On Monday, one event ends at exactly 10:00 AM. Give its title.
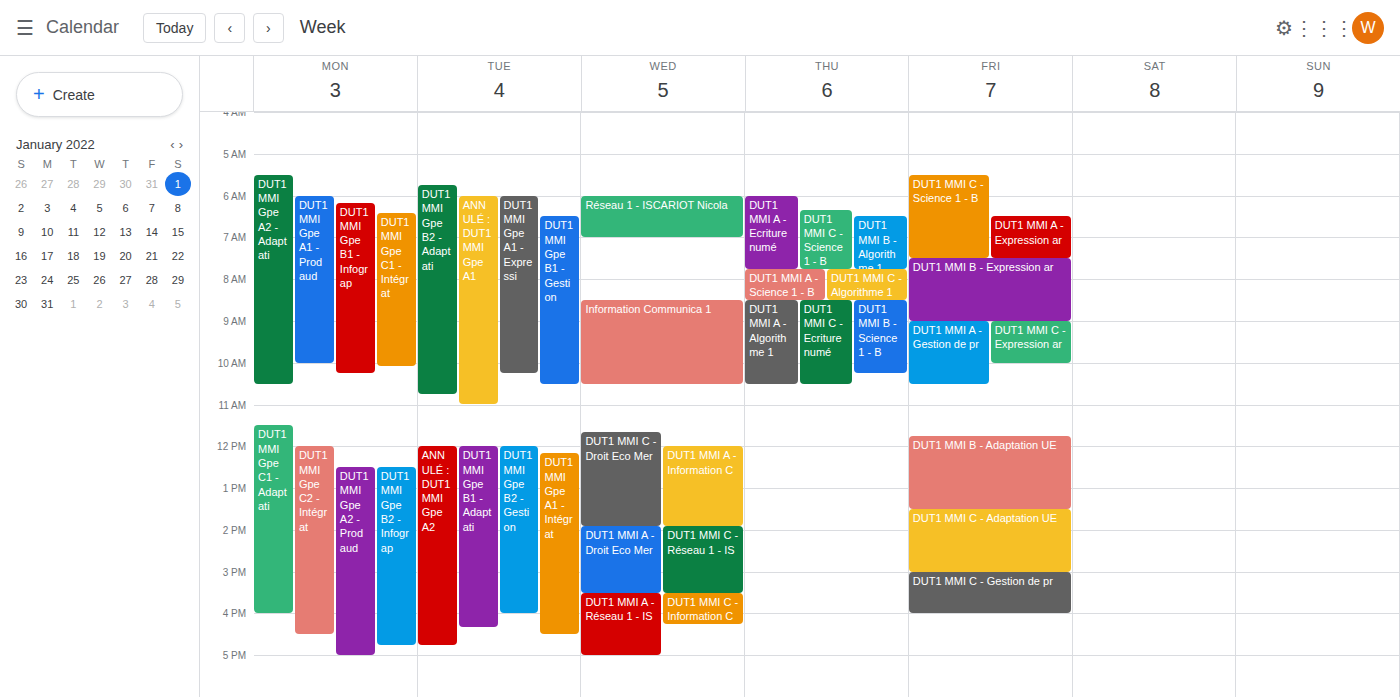
"DUT1 MMI Gpe A1 - Prod aud"